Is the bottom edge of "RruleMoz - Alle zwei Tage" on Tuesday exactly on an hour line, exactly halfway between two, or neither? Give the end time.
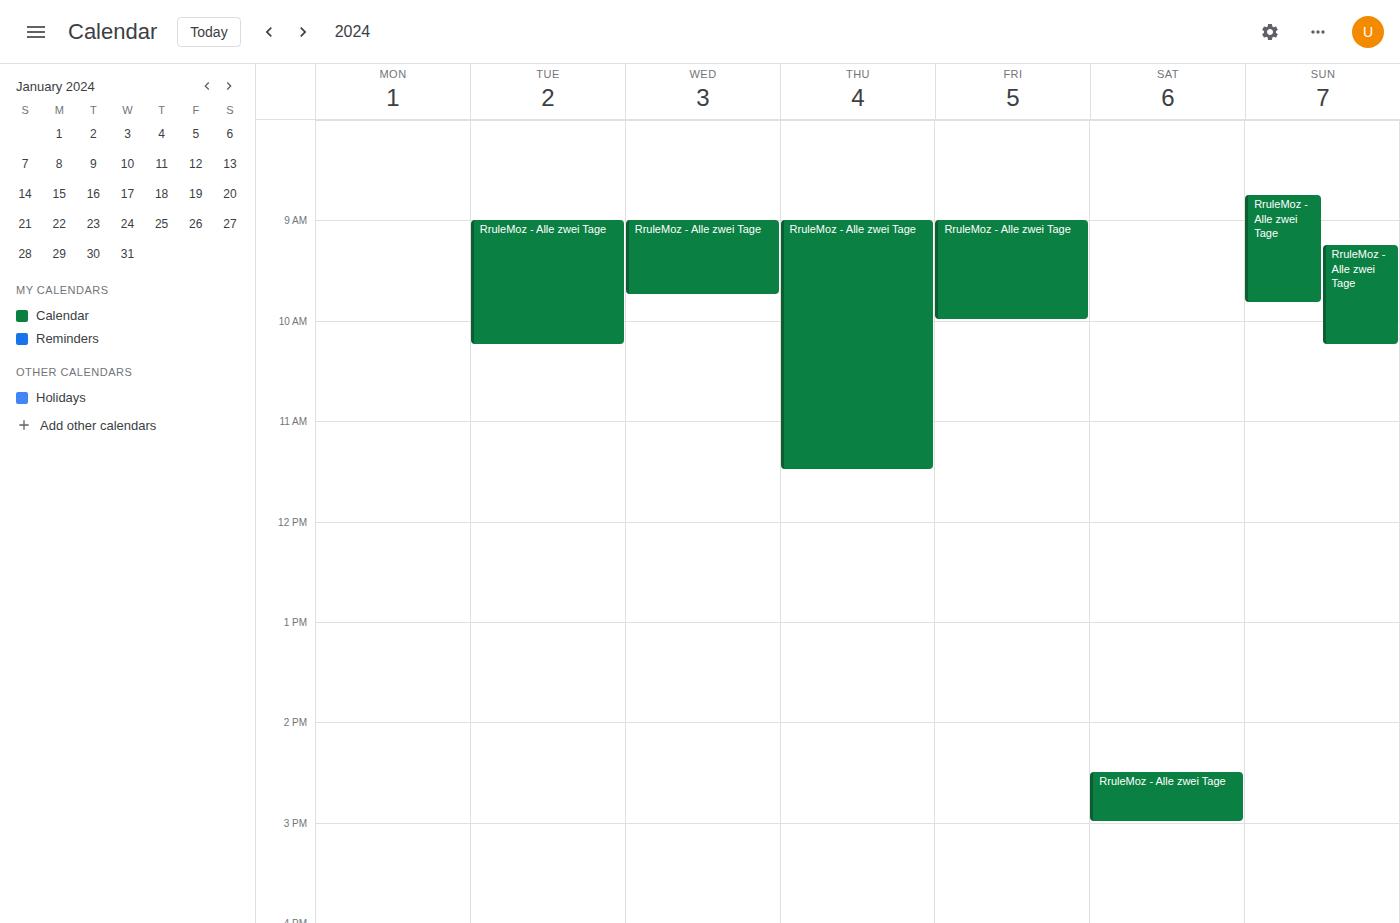
10:15 AM -- neither: a quarter of the way from the 10 AM line to the 11 AM line.